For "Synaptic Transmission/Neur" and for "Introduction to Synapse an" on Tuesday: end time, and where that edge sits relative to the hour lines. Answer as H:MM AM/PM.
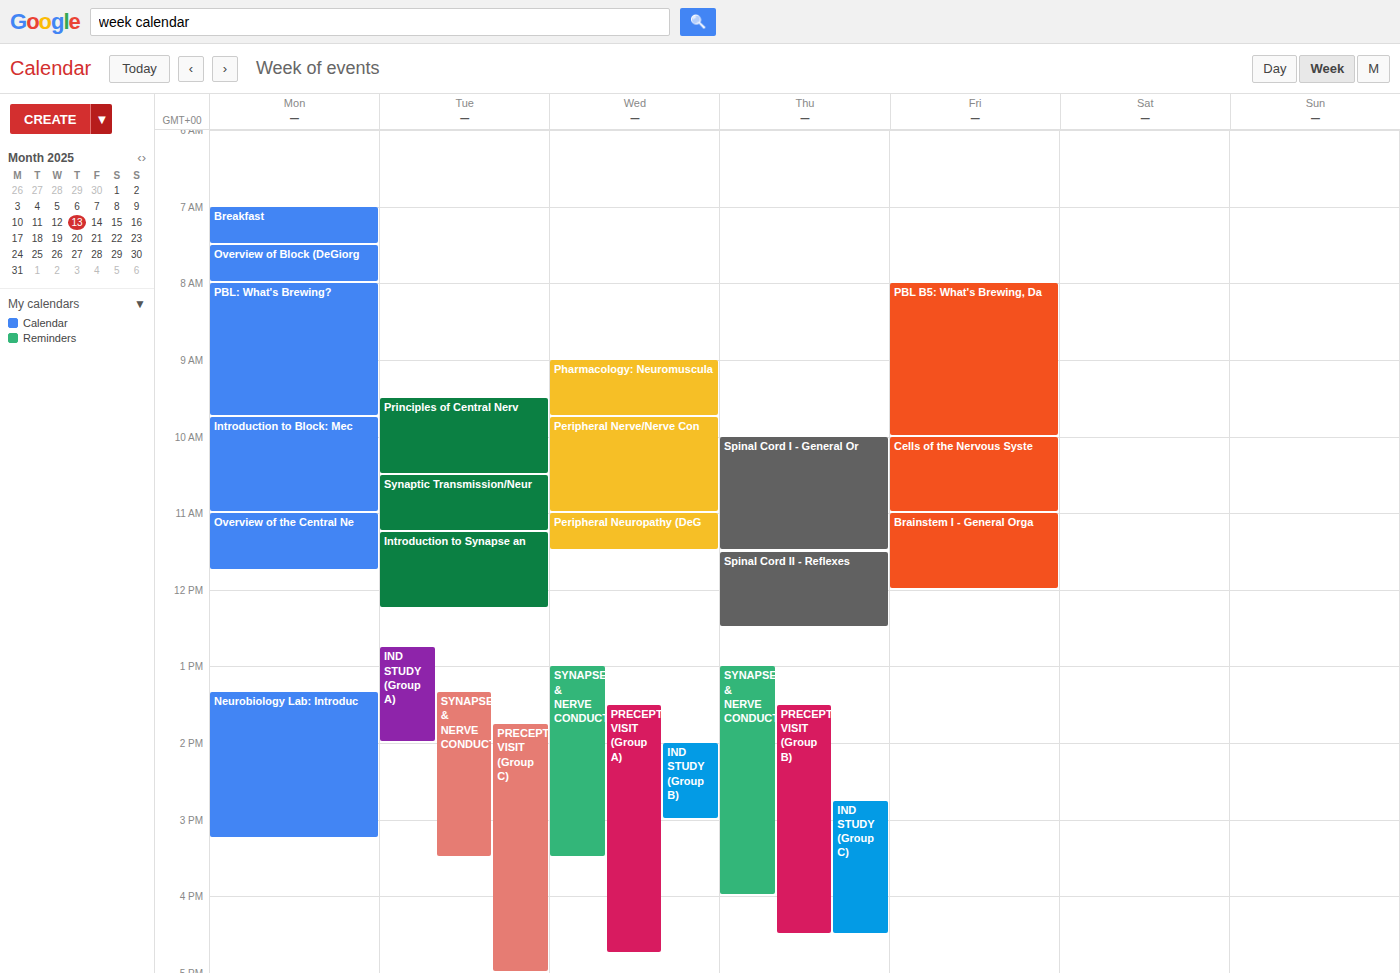
"Synaptic Transmission/Neur": 11:15 AM, neither: a quarter of the way from the 11 AM line to the 12 PM line. "Introduction to Synapse an": 12:15 PM, neither: a quarter of the way from the 12 PM line to the 1 PM line.